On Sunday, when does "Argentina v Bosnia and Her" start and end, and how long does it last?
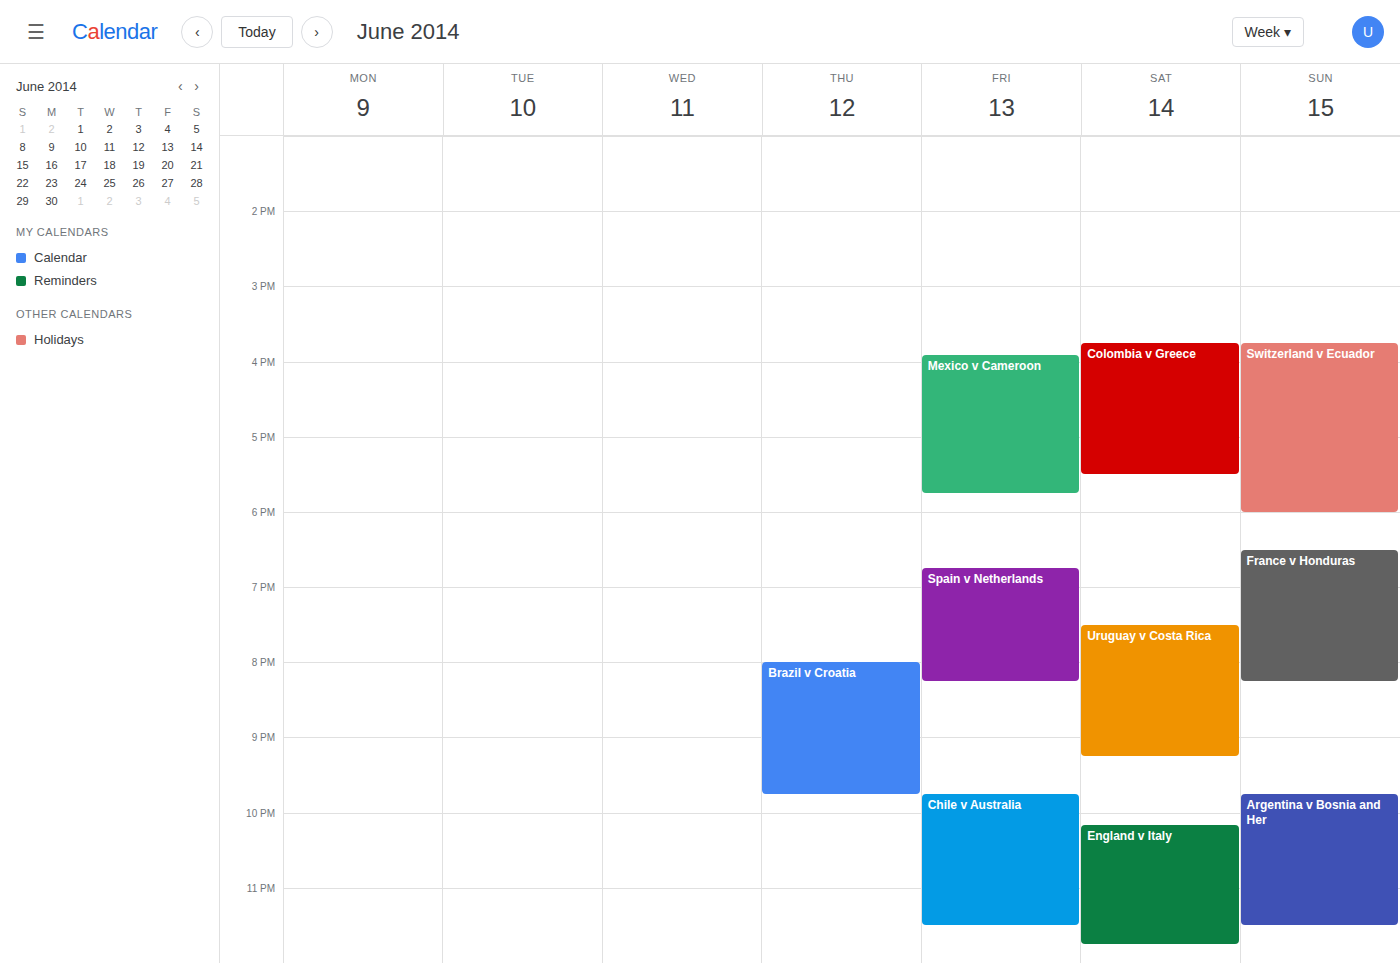
21:45 to 23:30, 1 hour 45 minutes